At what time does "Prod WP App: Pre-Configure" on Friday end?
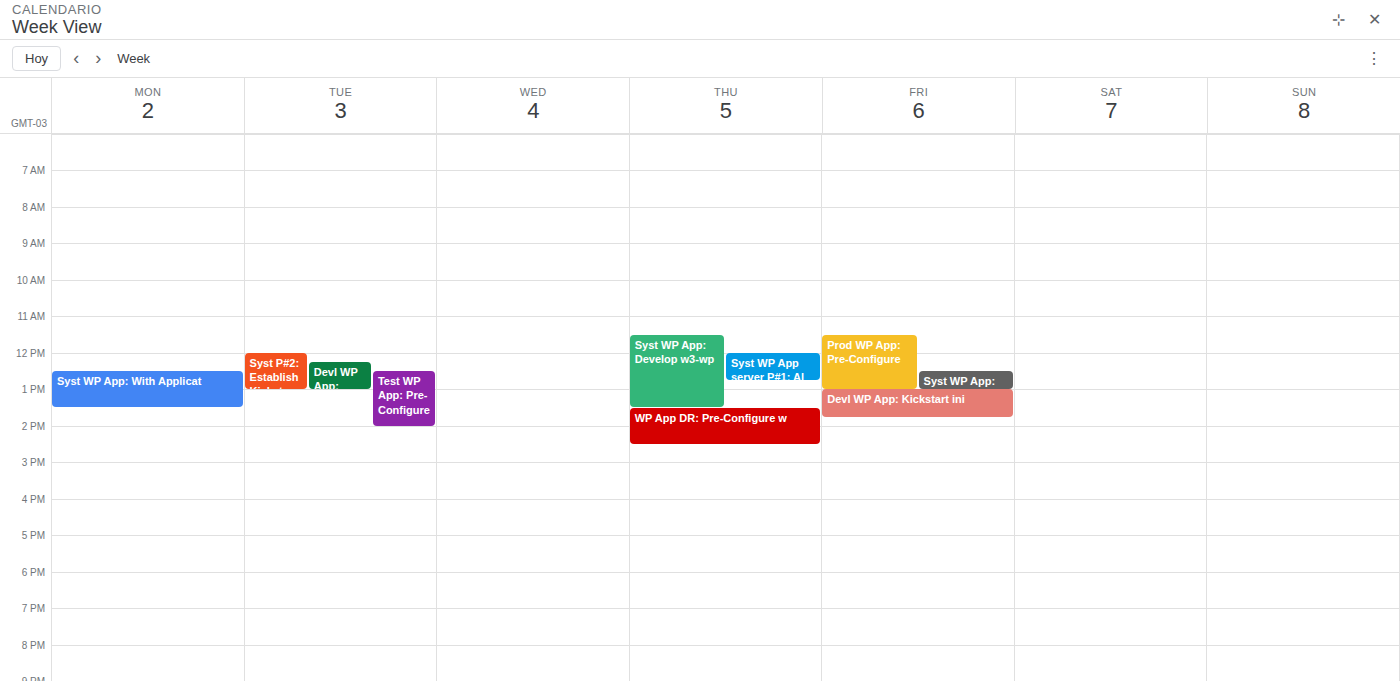
1:00 PM